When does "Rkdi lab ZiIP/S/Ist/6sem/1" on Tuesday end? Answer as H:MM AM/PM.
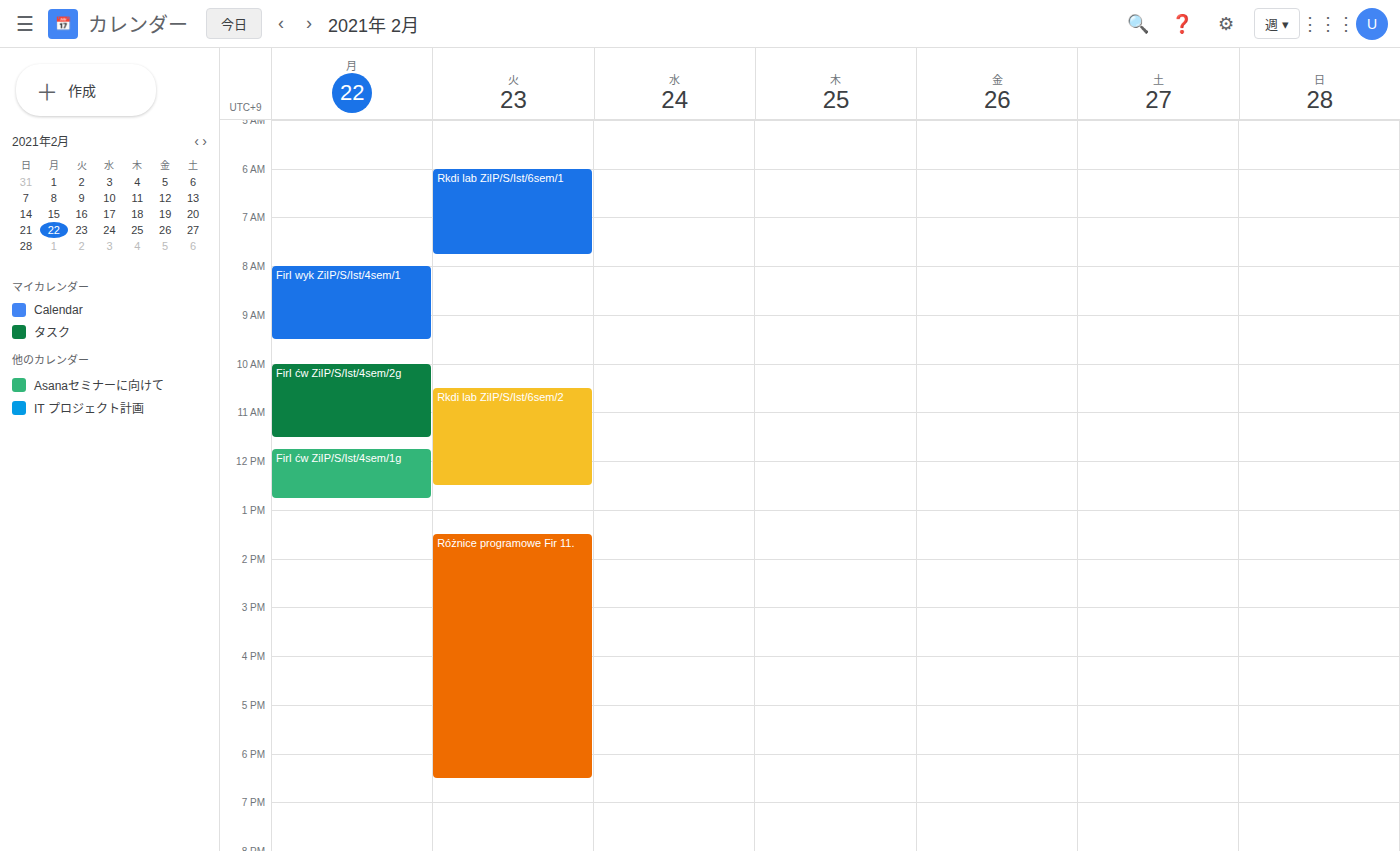
7:45 AM